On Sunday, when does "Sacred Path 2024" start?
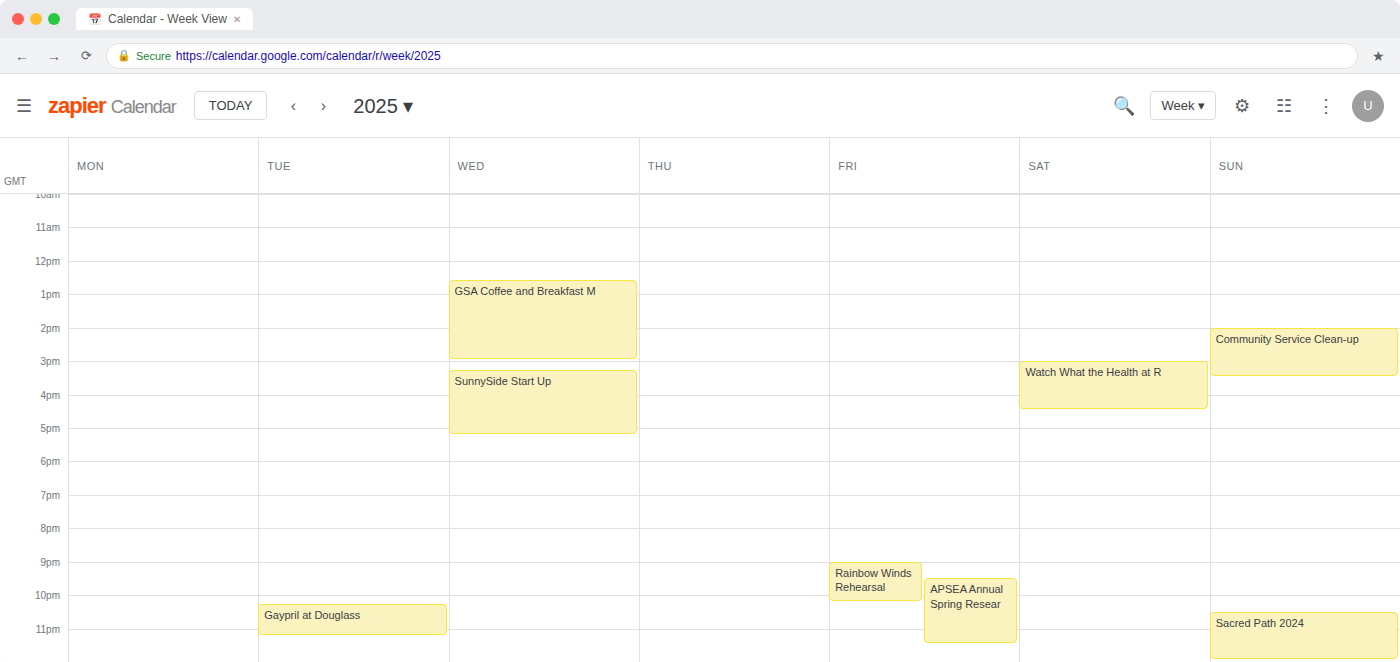
10:30 PM